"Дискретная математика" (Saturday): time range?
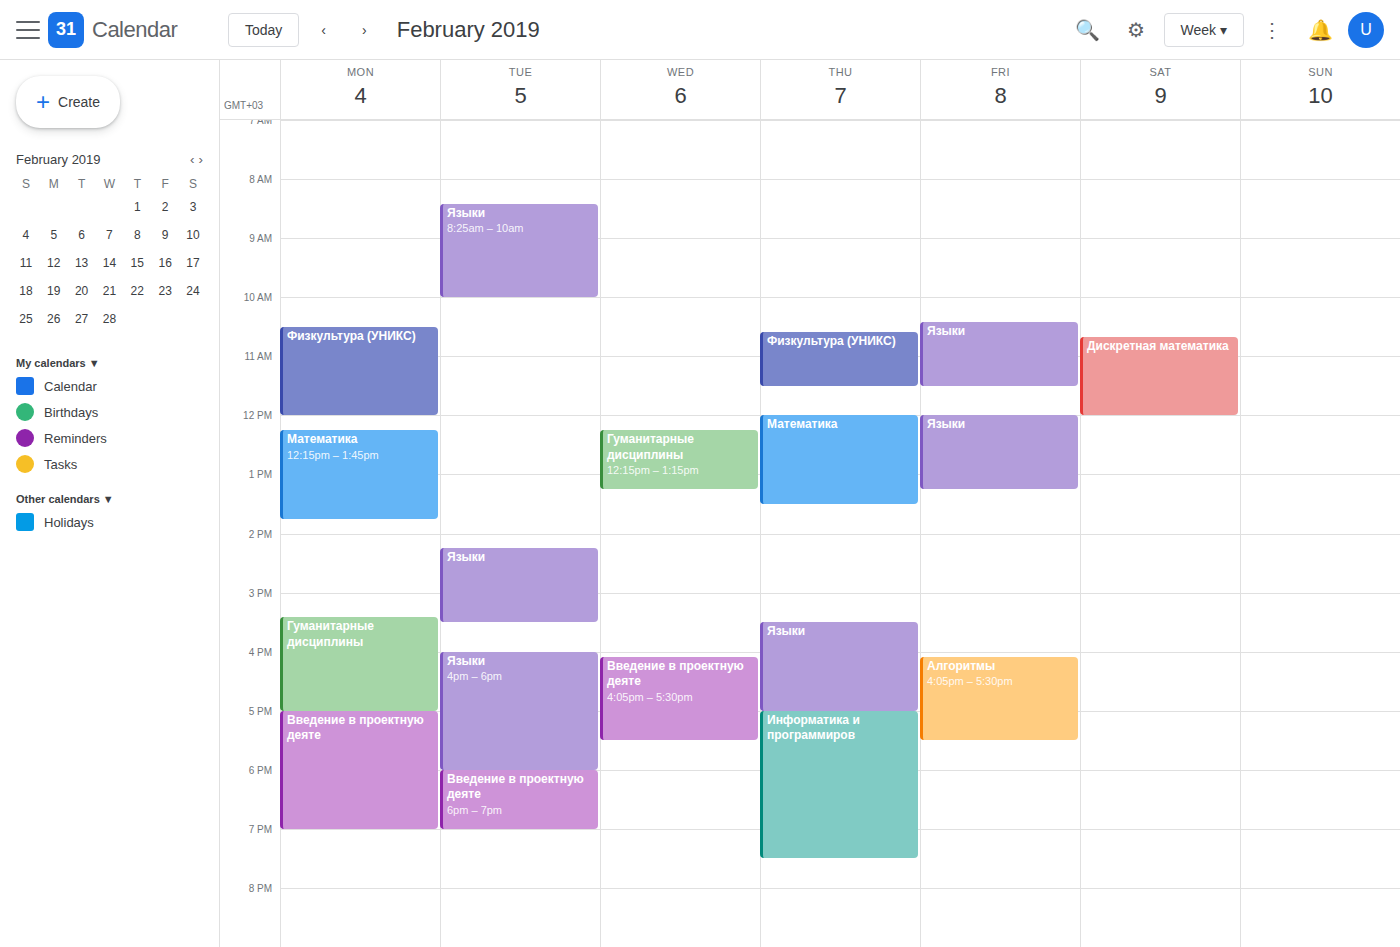
10:40 AM to 12:00 PM